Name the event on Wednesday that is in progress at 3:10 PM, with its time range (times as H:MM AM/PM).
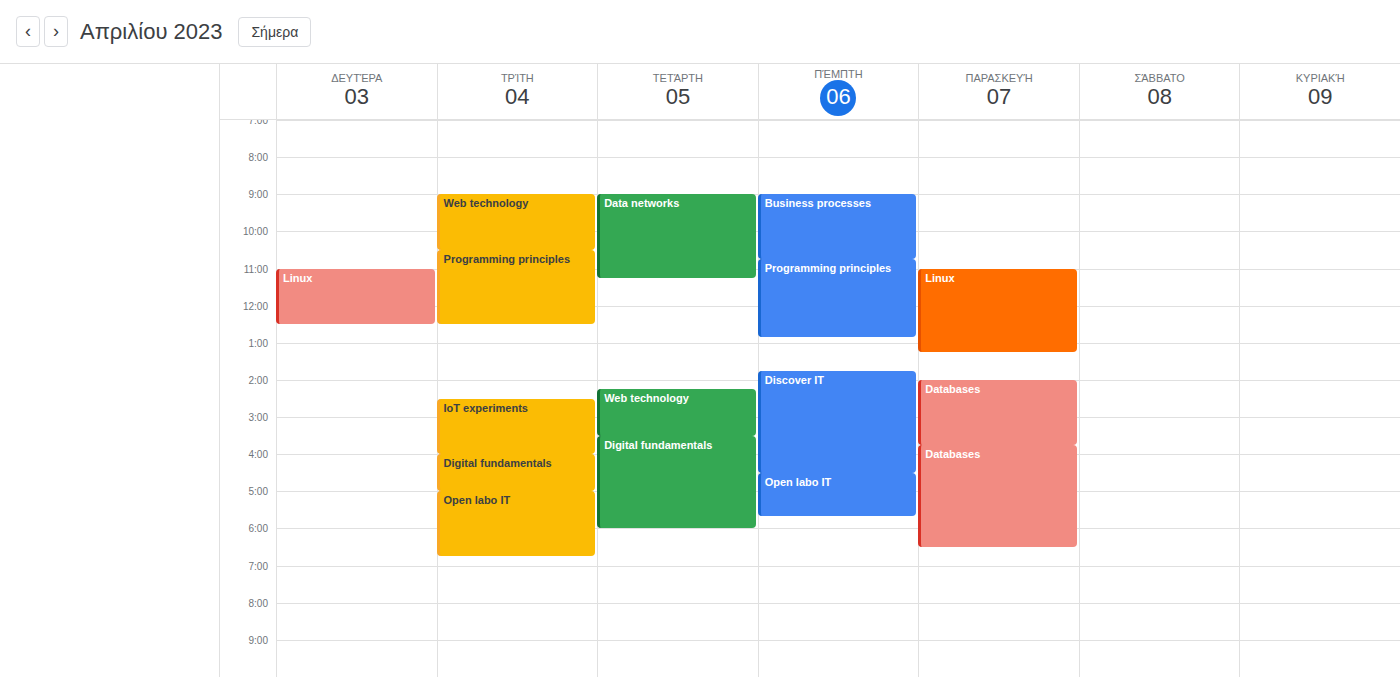
"Web technology", 2:15 PM to 3:30 PM